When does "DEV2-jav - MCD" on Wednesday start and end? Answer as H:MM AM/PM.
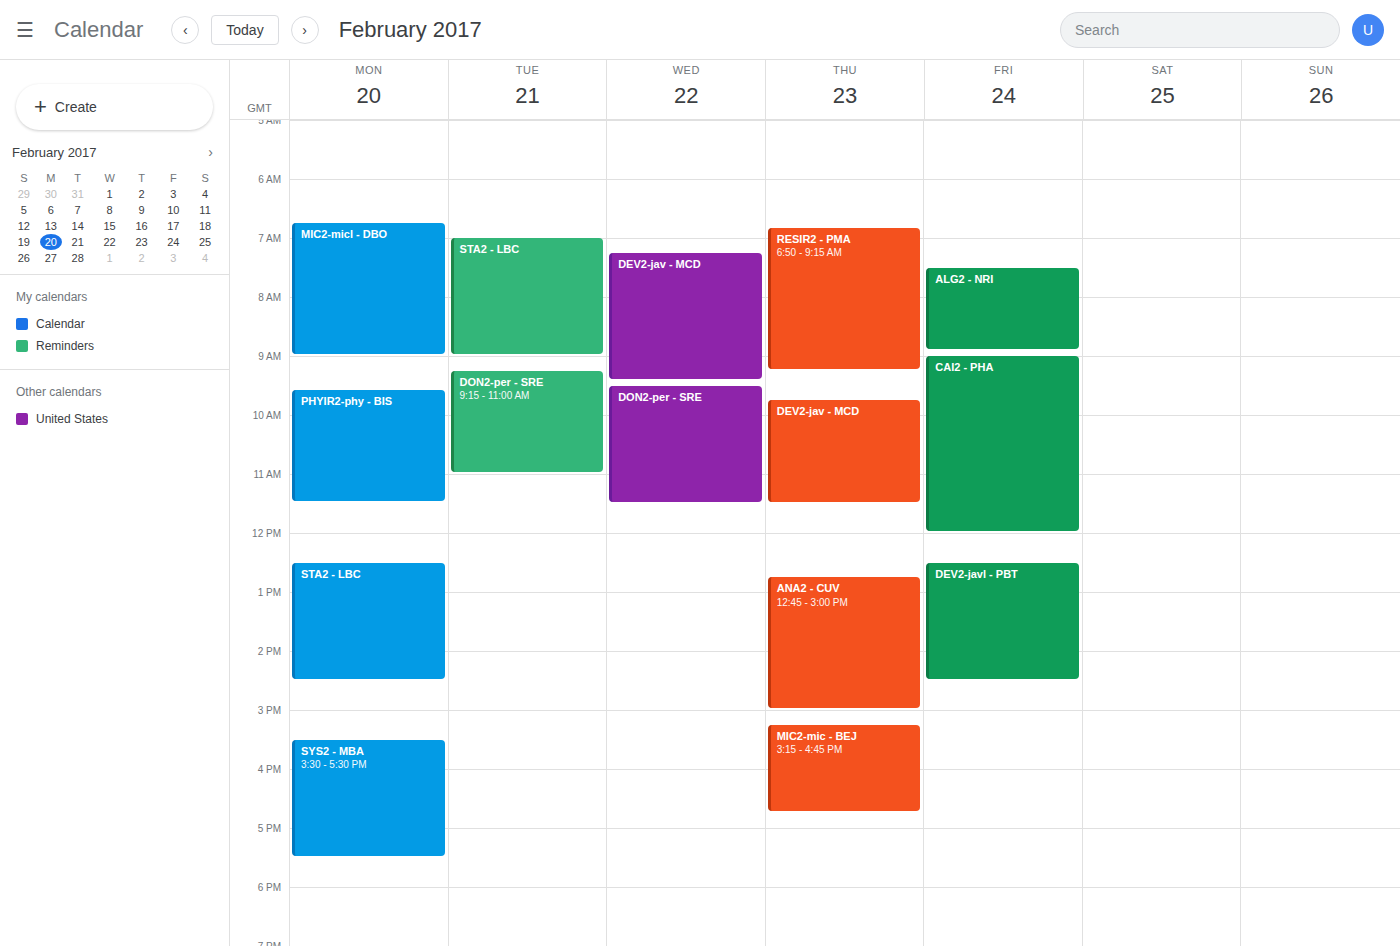
7:15 AM to 9:25 AM